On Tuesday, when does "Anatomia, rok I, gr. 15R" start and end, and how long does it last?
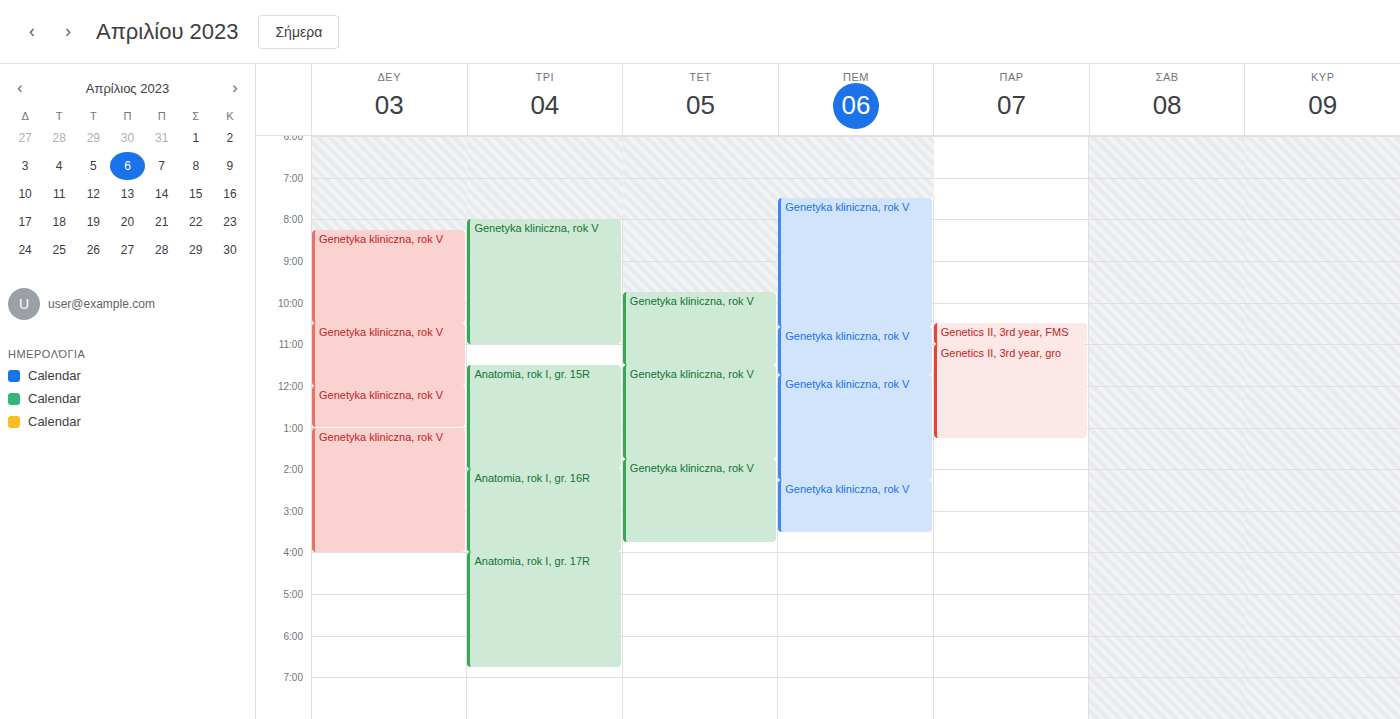
11:30 AM to 2:00 PM, 2 hours 30 minutes